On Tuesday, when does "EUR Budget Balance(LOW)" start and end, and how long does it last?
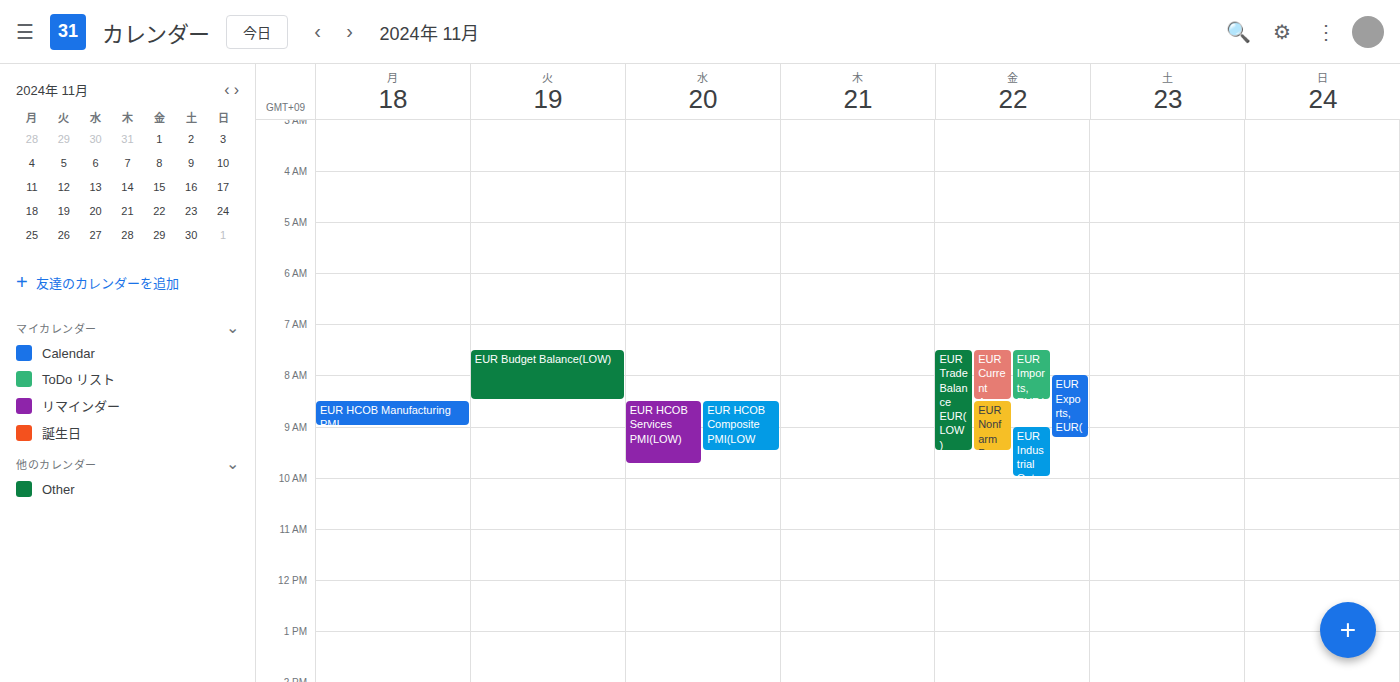
07:30 to 08:30, 1 hour